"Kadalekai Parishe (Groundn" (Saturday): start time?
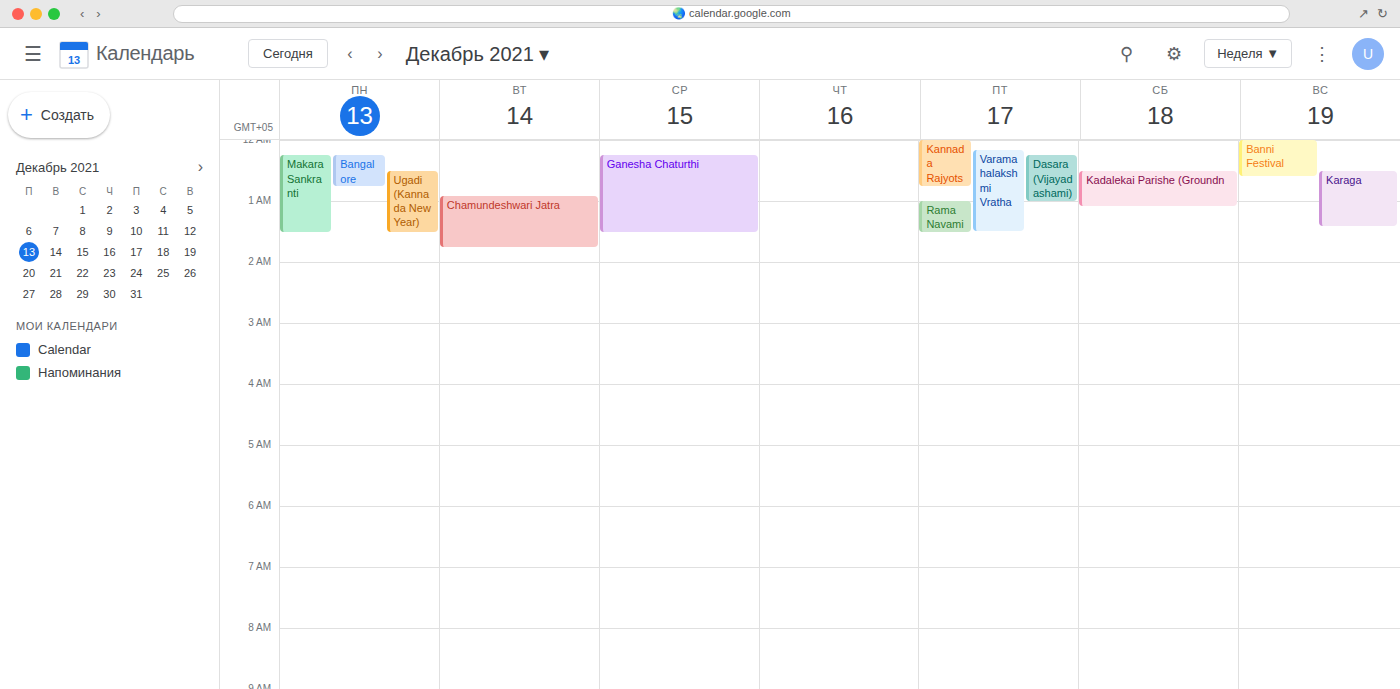
12:30 AM